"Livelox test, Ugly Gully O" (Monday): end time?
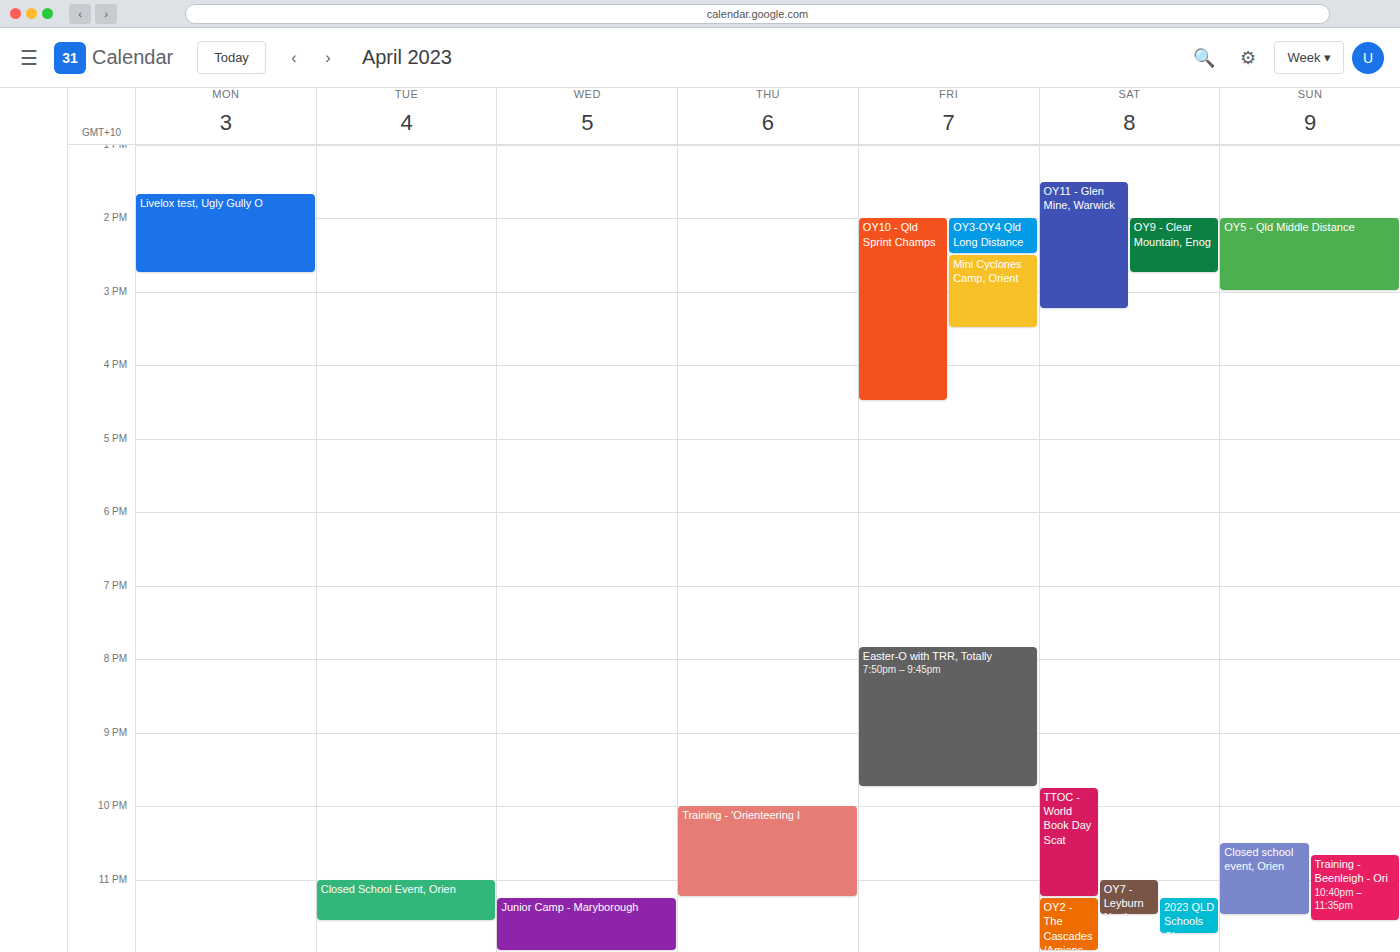
2:45 PM